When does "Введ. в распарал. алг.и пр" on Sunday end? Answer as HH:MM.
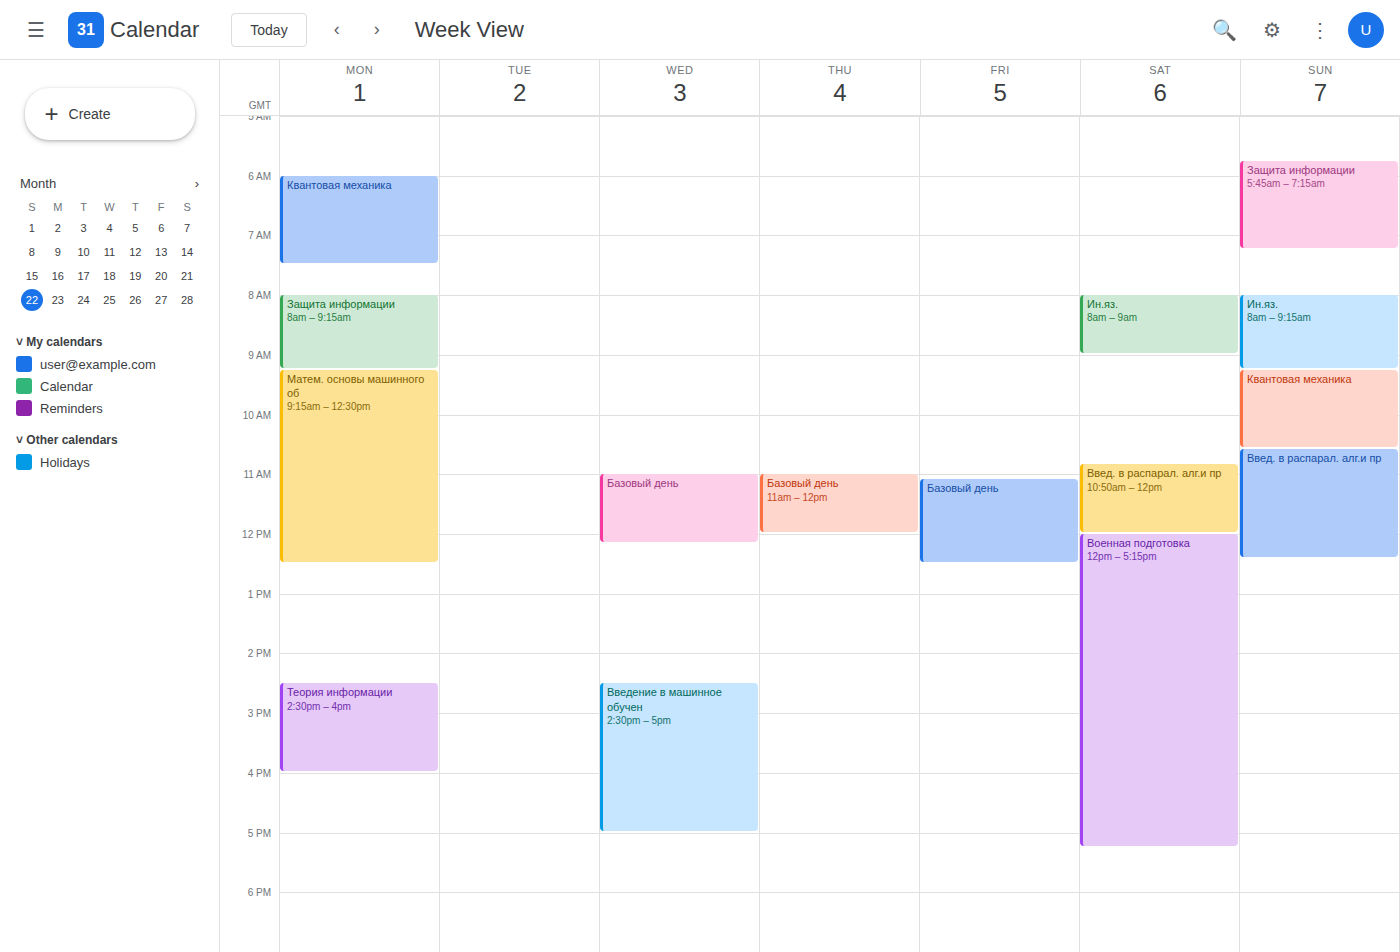
12:25